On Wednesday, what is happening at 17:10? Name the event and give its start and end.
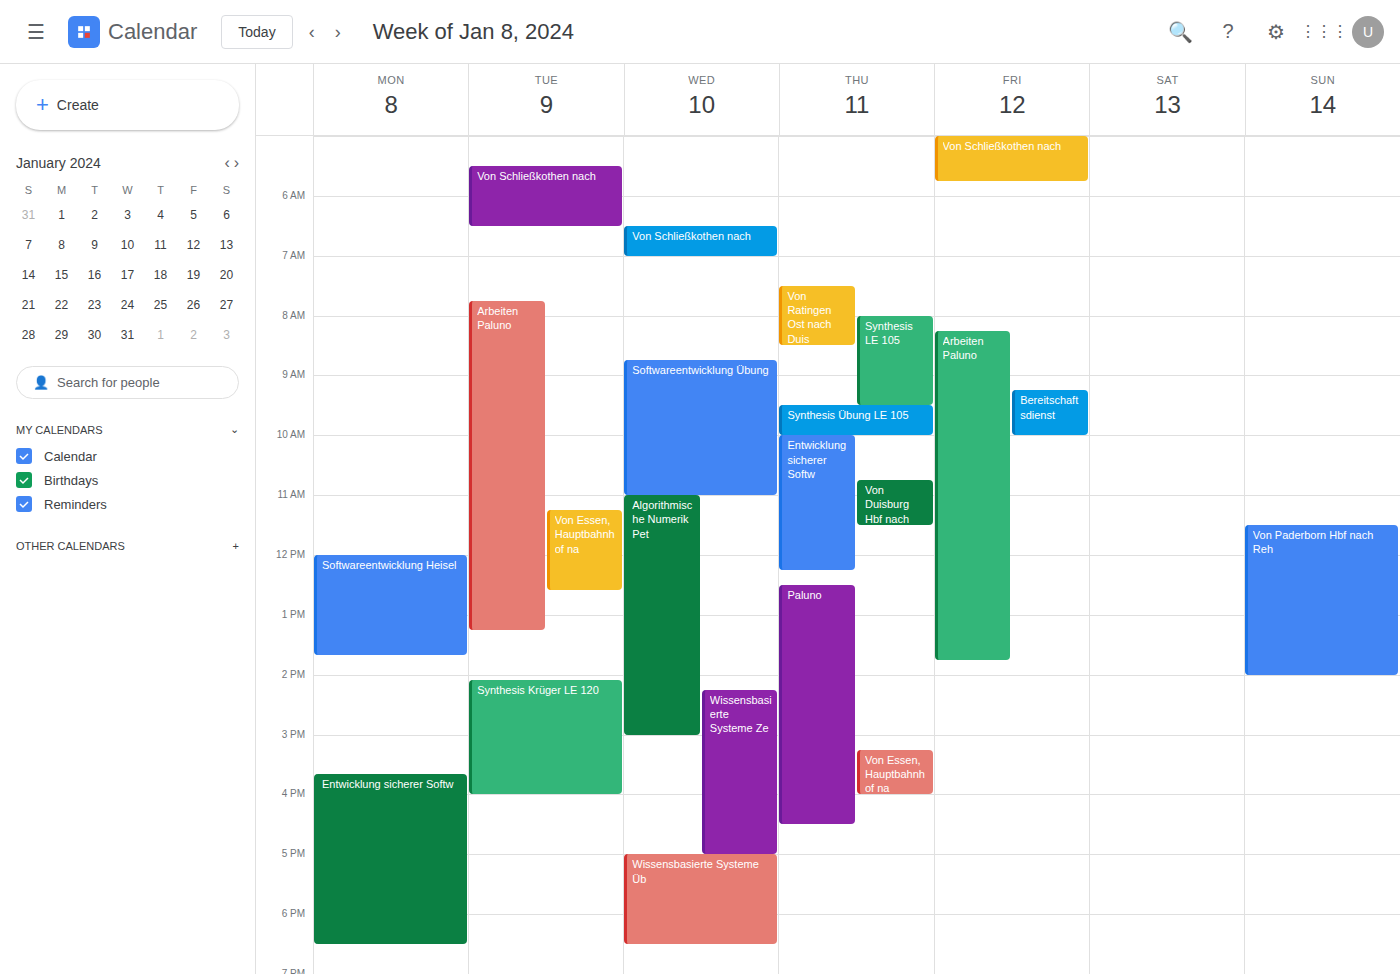
"Wissensbasierte Systeme Üb", 17:00 to 18:30